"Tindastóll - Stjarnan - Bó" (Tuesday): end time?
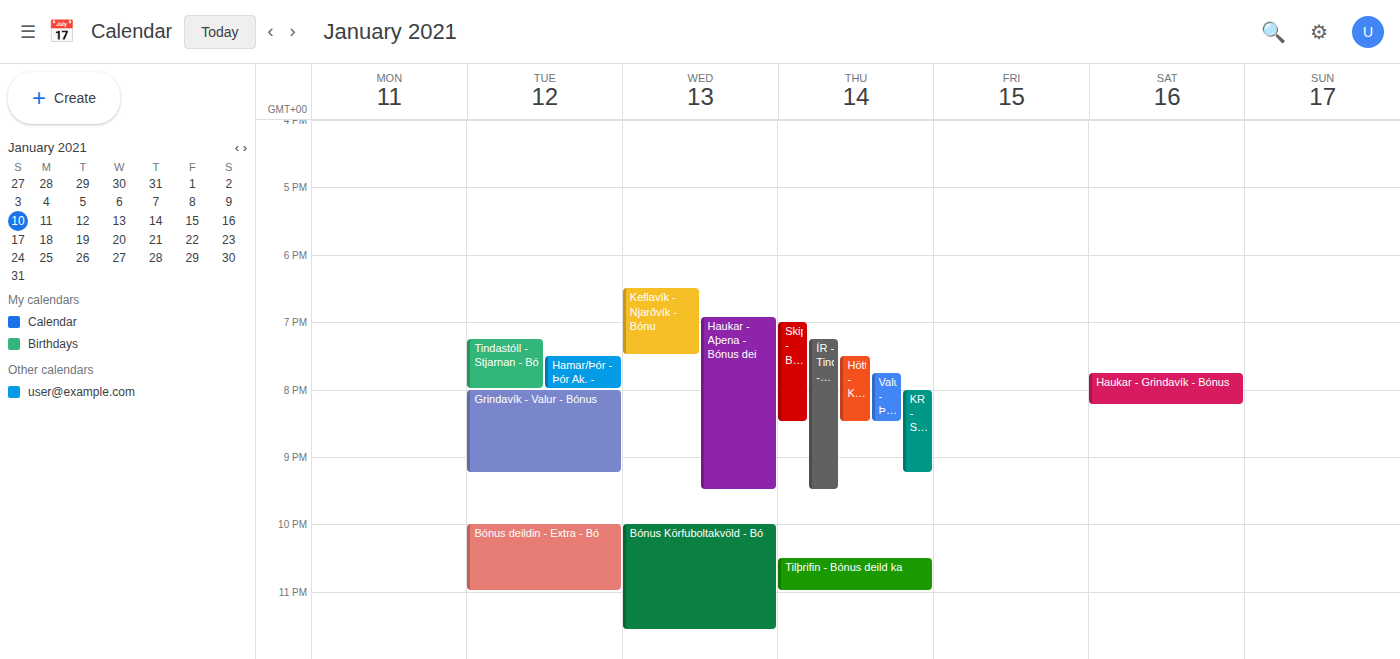
8:00 PM